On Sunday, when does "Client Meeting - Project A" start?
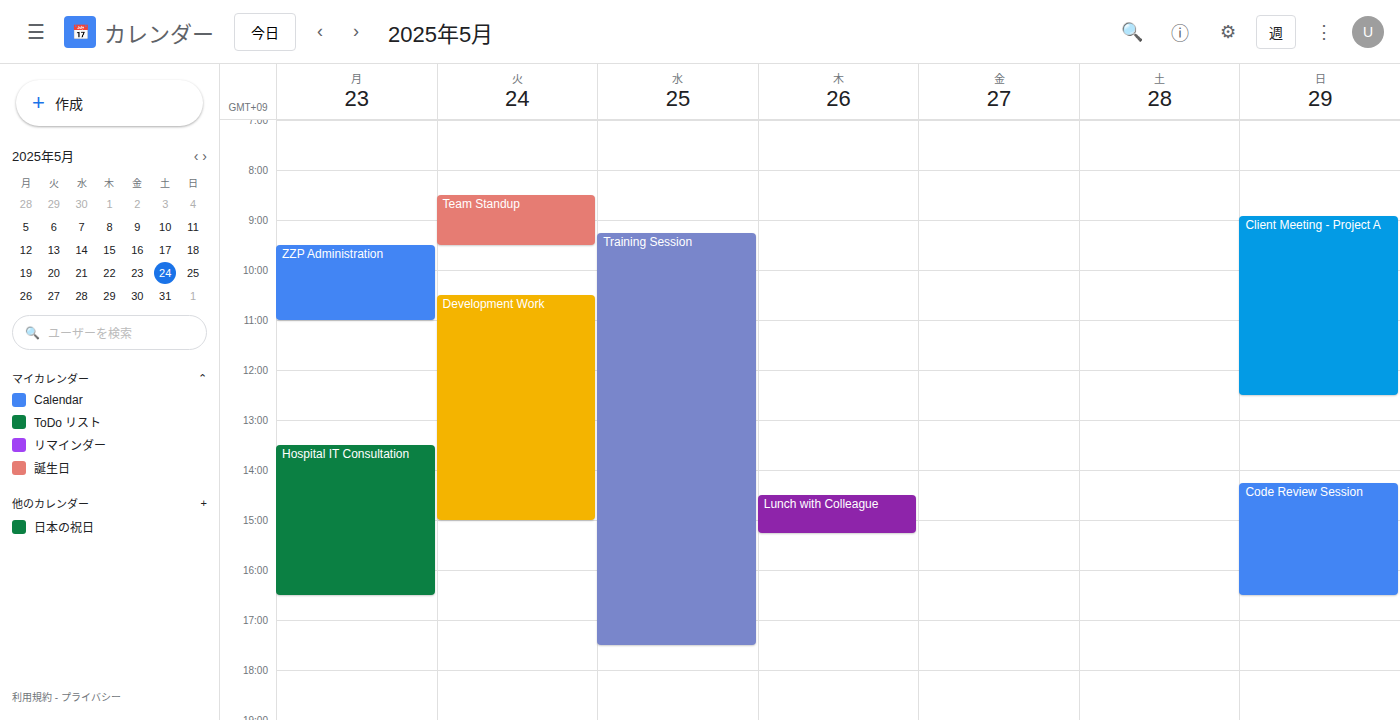
8:55 AM